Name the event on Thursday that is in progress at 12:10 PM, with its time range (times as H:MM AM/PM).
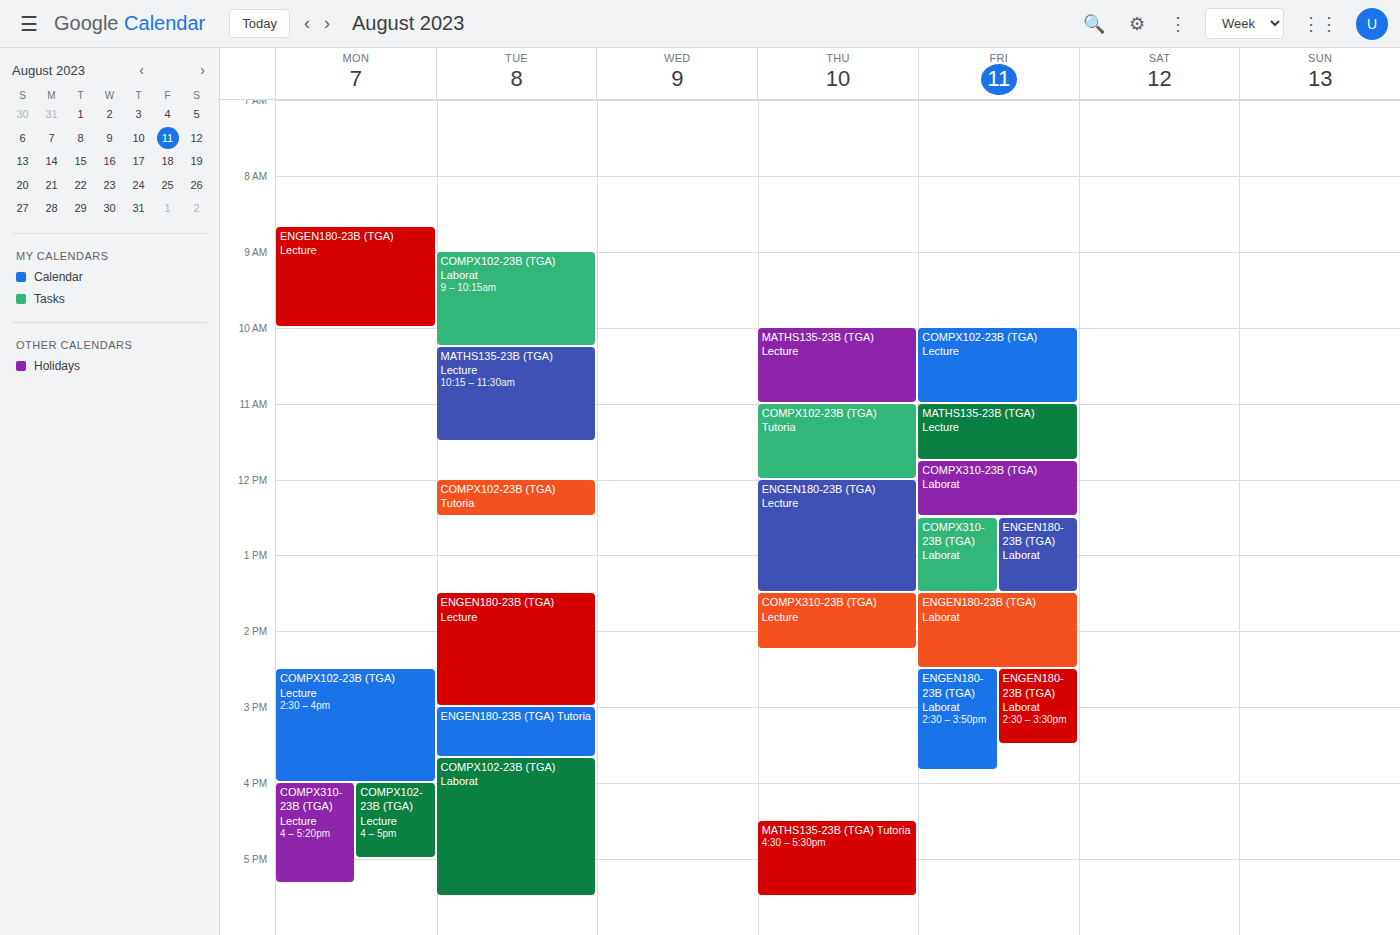
"ENGEN180-23B (TGA) Lecture", 12:00 PM to 1:30 PM